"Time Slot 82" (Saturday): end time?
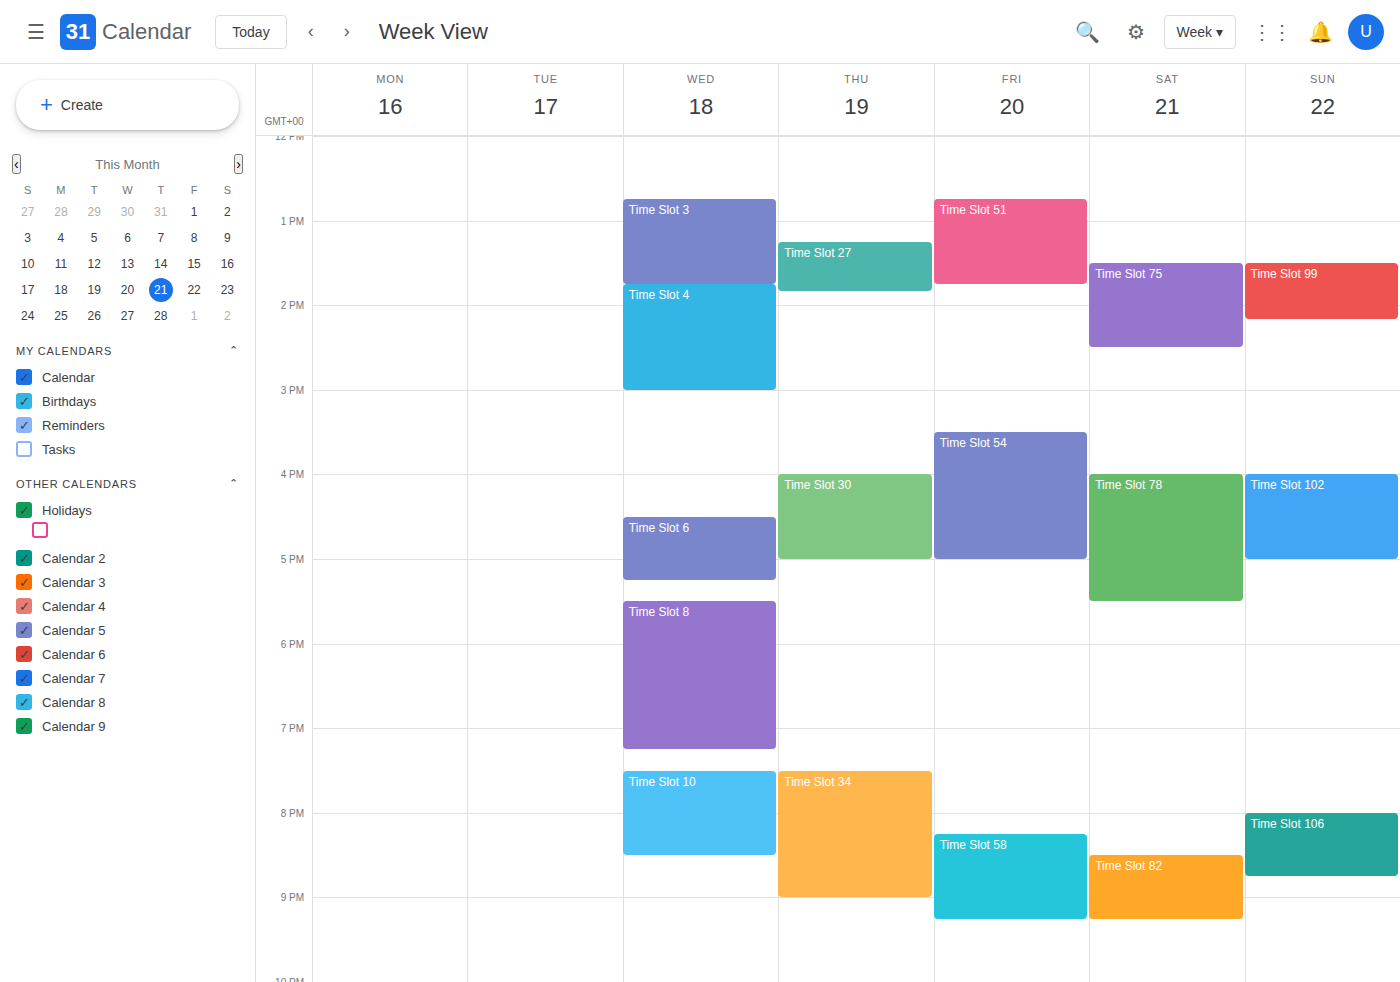
21:15